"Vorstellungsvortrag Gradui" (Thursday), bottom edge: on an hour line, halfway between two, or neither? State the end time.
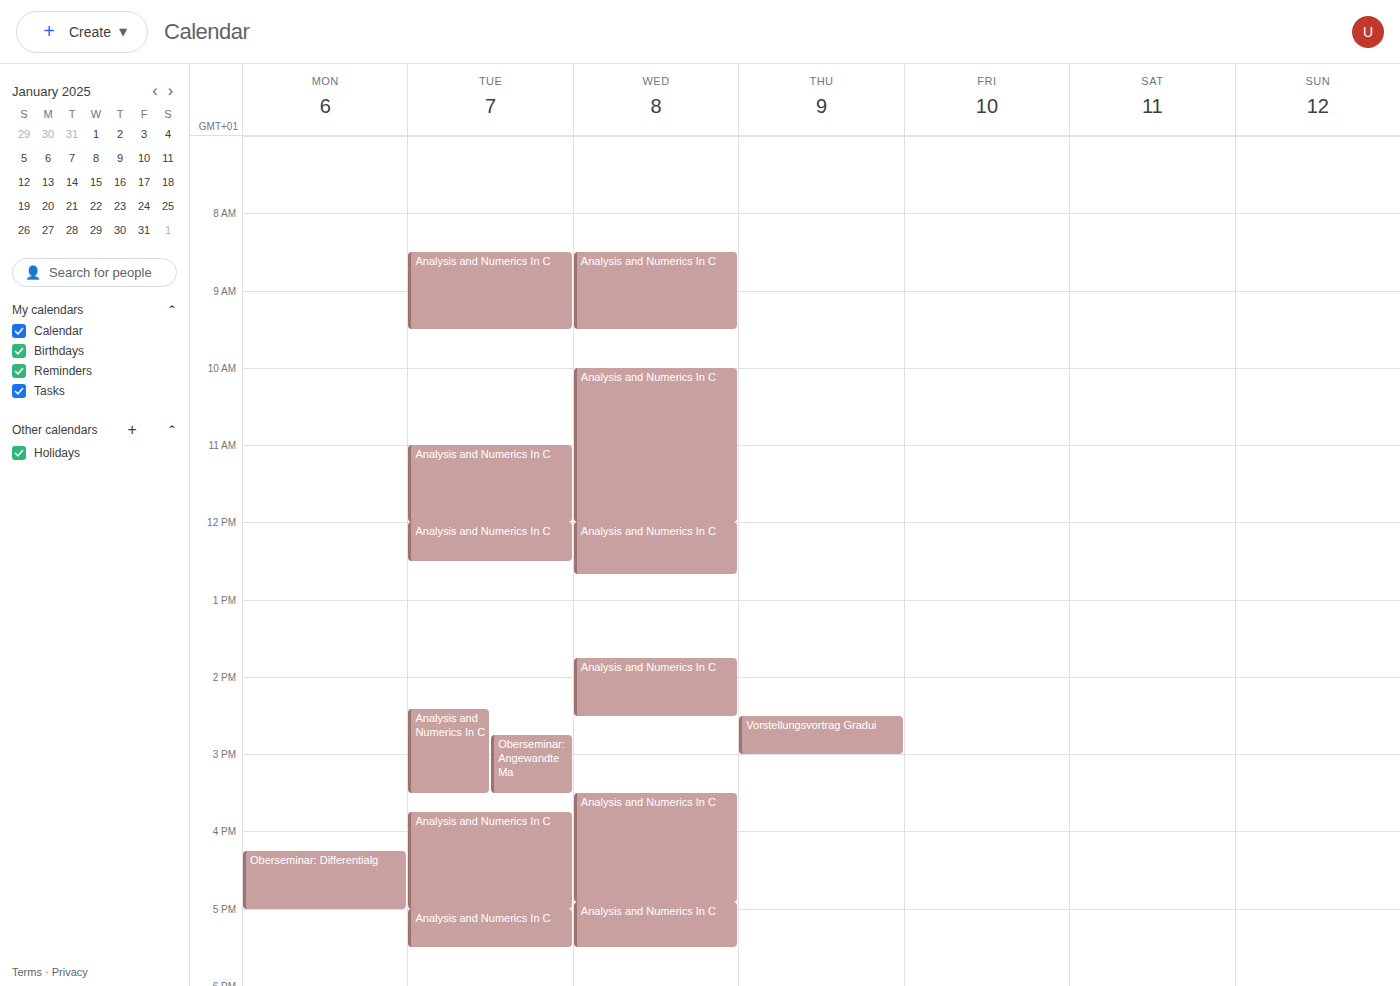
15:00 -- exactly on the 15:00 line.